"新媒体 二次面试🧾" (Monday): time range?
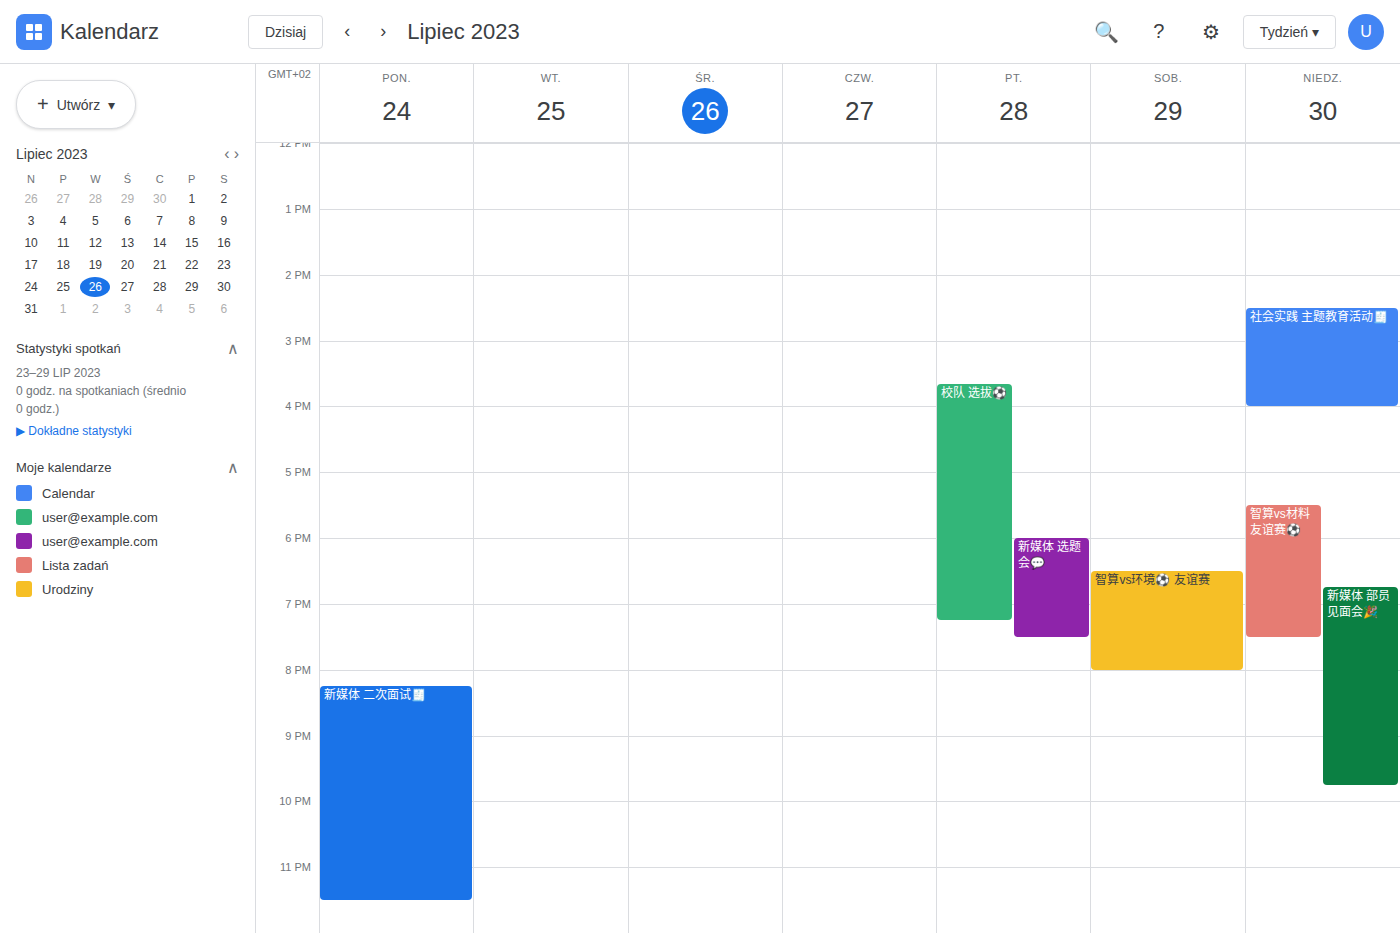
8:15 PM to 11:30 PM